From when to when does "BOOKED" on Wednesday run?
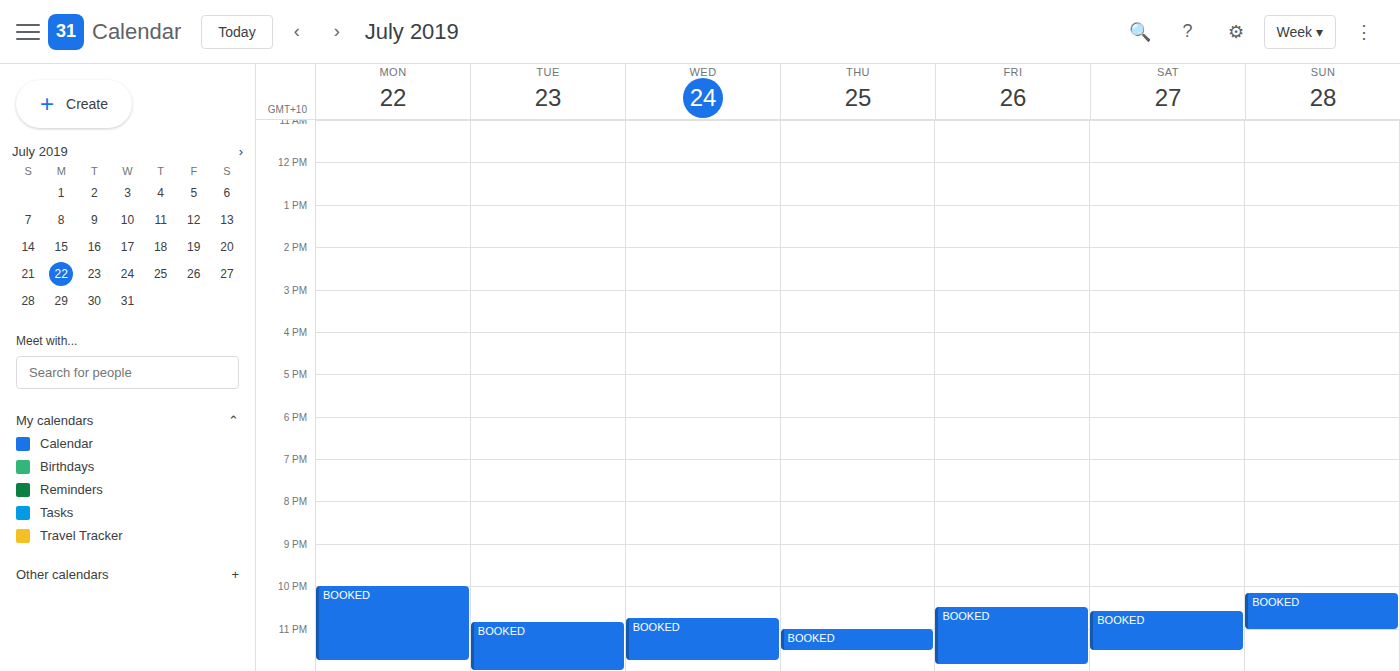
10:45 PM to 11:45 PM